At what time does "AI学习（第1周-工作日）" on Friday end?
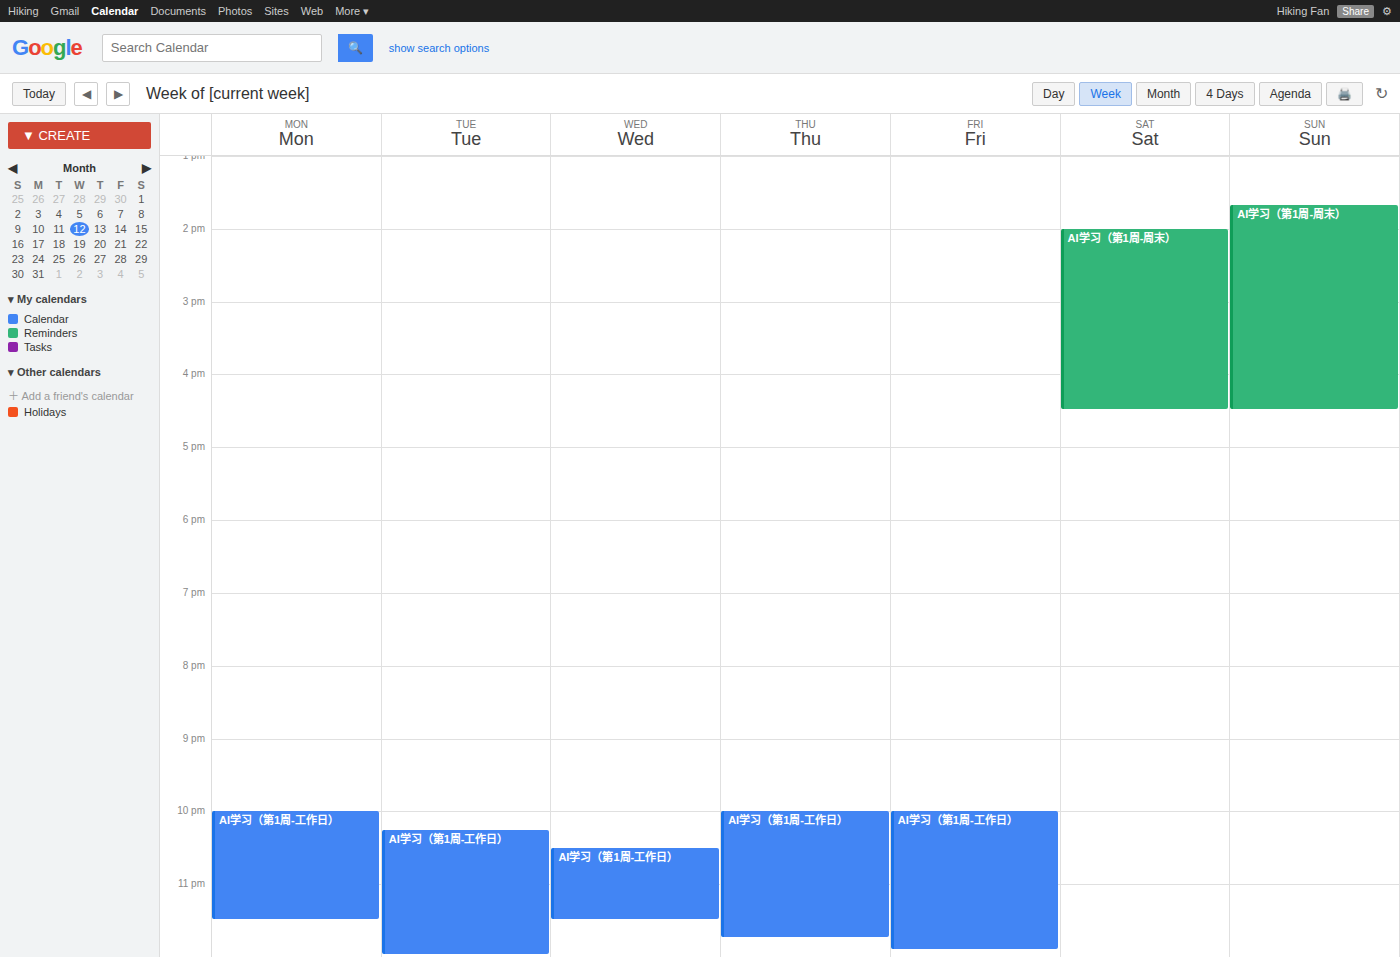
11:55 PM